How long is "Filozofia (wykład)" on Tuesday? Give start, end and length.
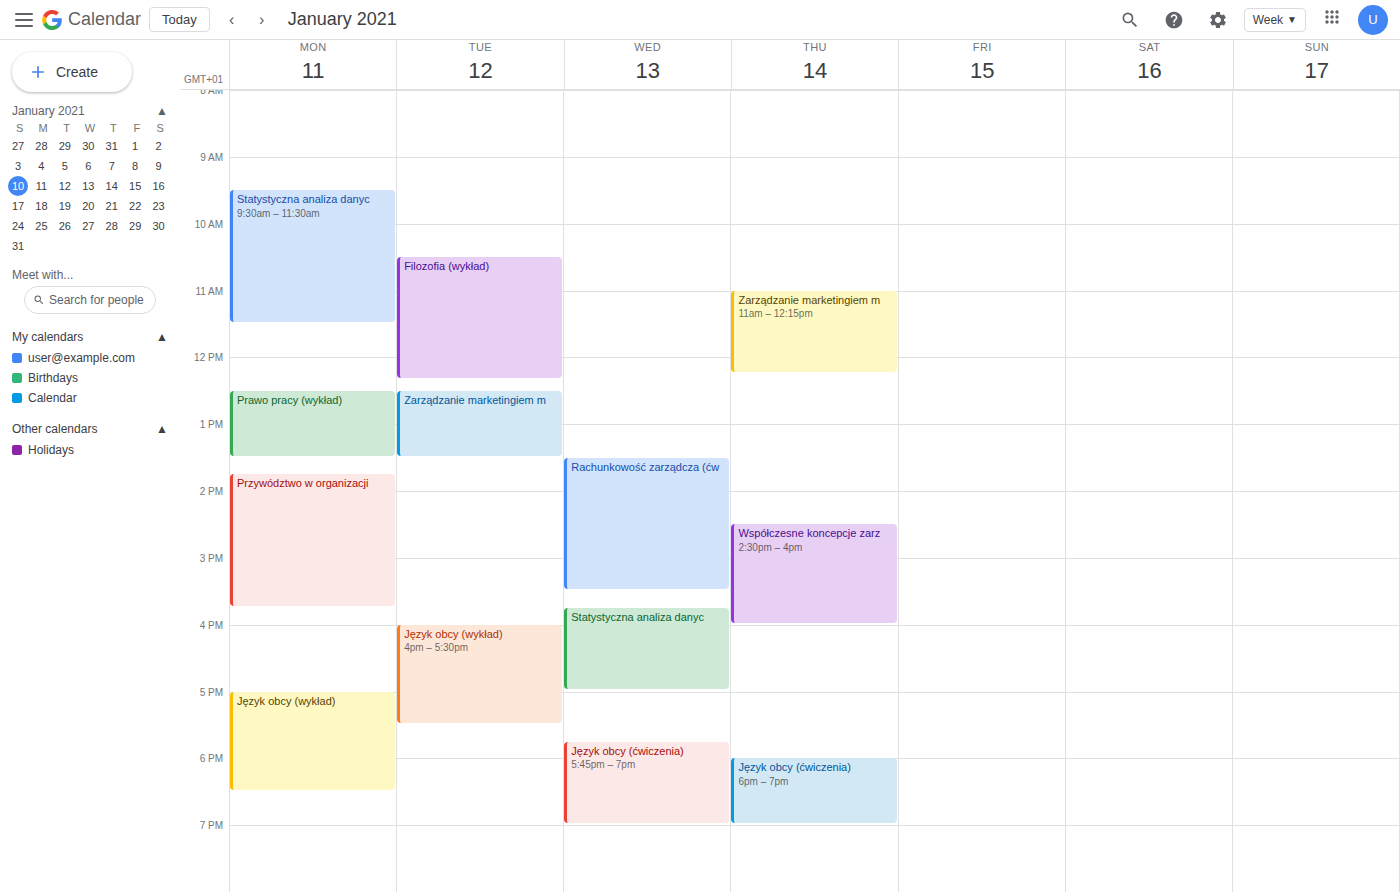
10:30 AM to 12:20 PM, 1 hour 50 minutes